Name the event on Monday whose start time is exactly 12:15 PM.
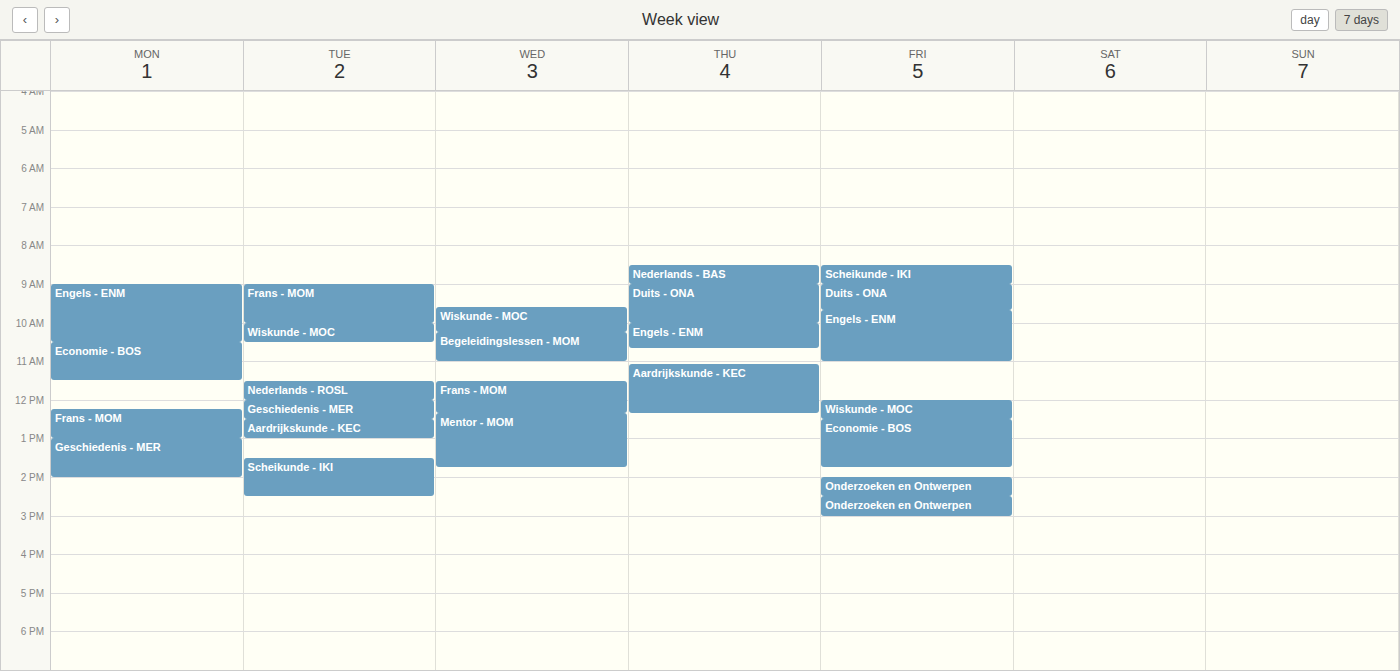
"Frans - MOM"